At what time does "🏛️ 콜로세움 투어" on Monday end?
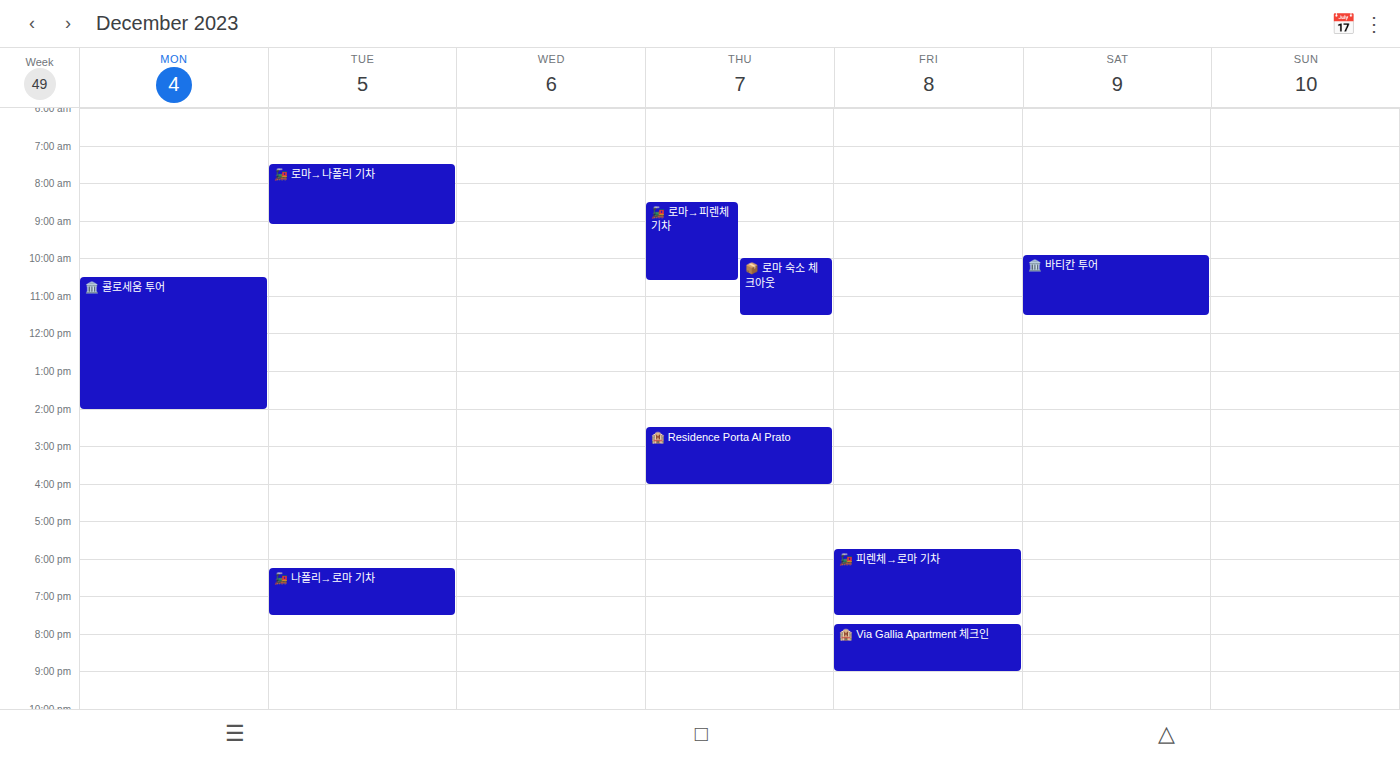
2:00 PM